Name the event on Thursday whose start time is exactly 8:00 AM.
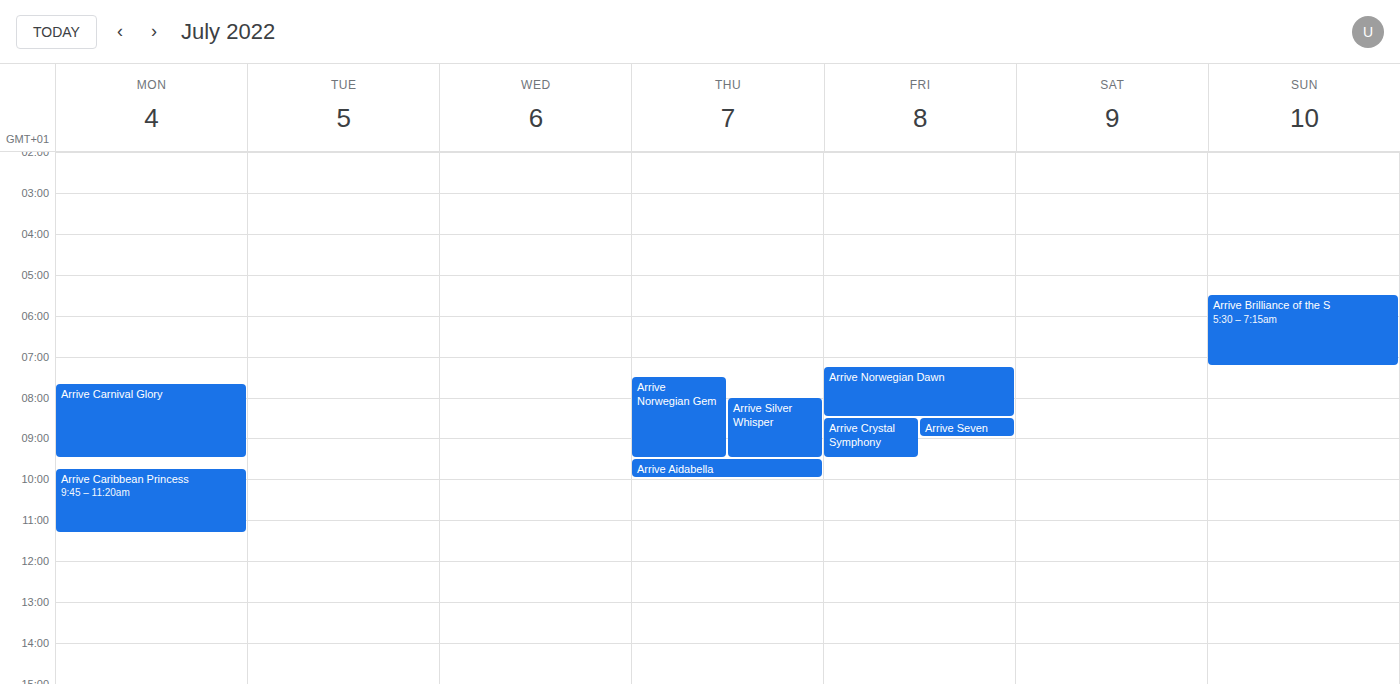
"Arrive Silver Whisper"